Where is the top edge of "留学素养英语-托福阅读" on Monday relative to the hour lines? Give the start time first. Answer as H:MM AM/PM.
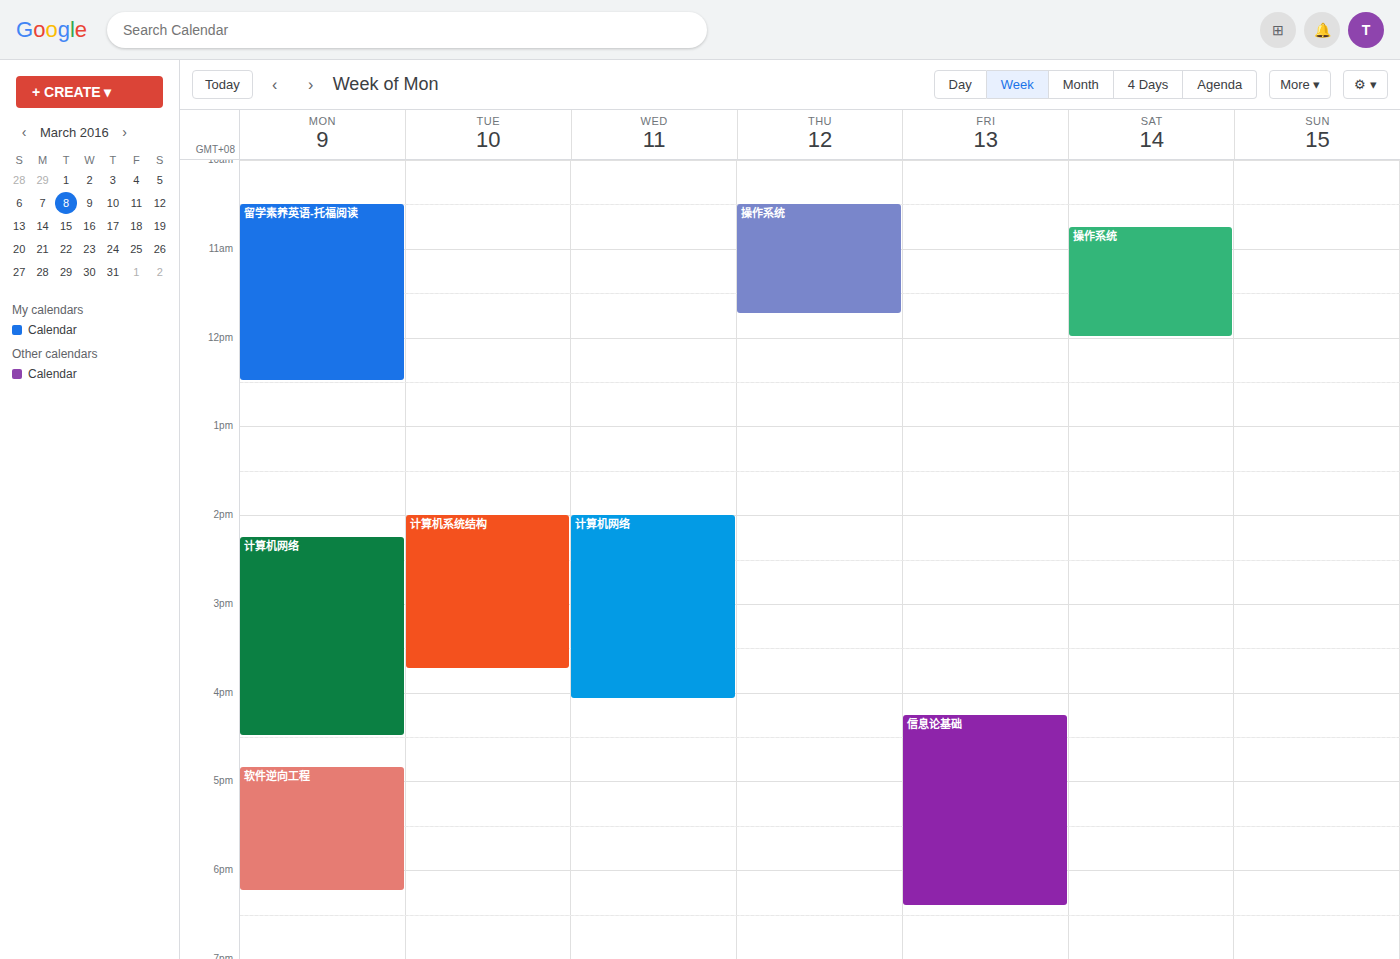
10:30 AM -- halfway between the 10 AM and 11 AM lines.